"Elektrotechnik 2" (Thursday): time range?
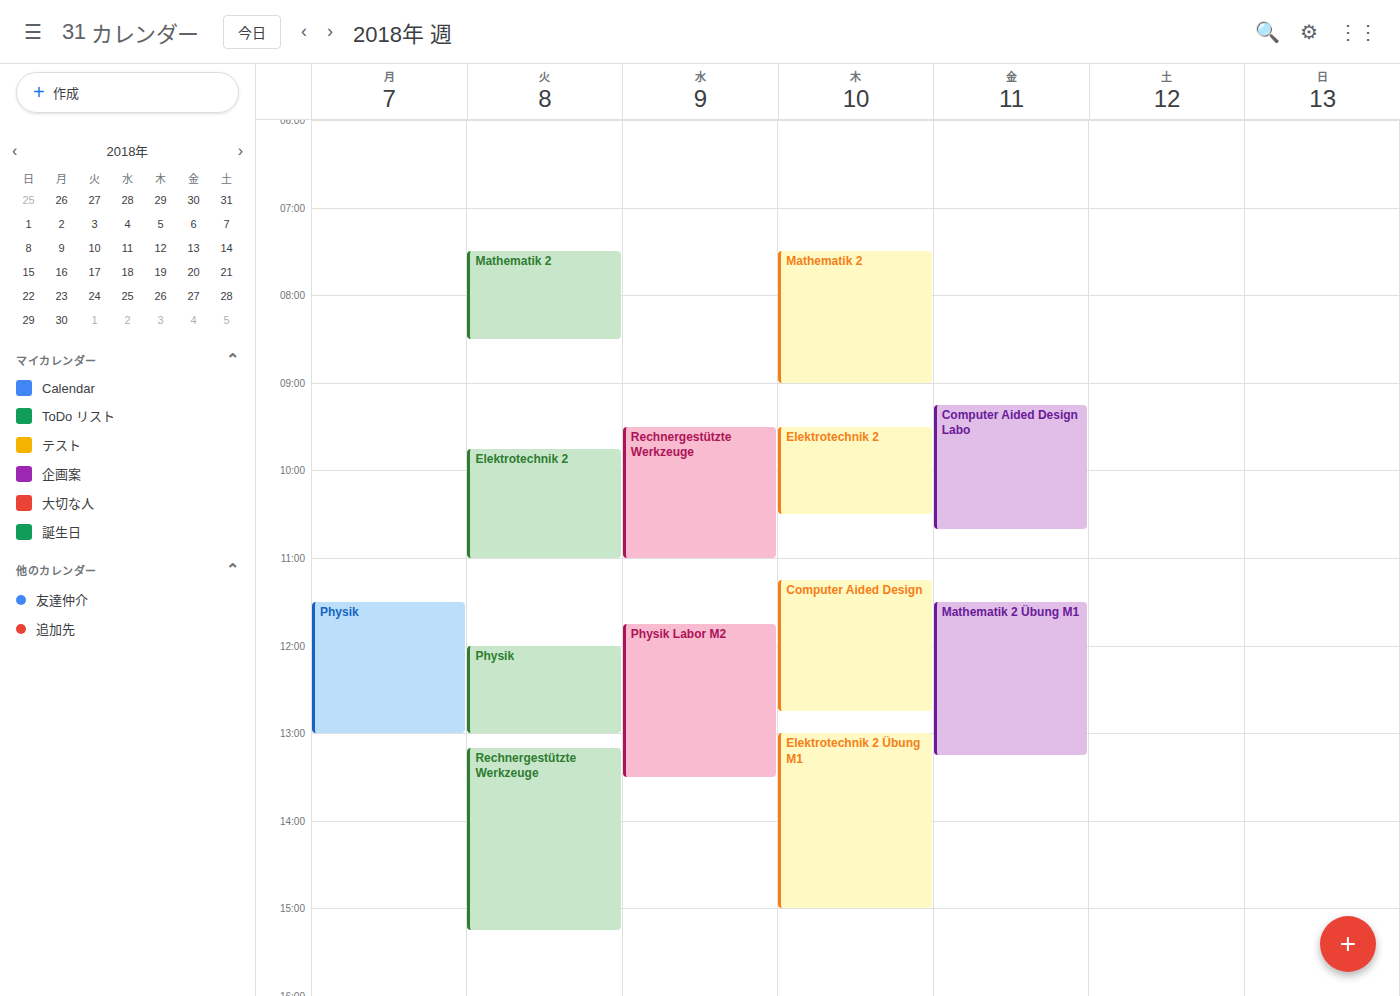
9:30 AM to 10:30 AM